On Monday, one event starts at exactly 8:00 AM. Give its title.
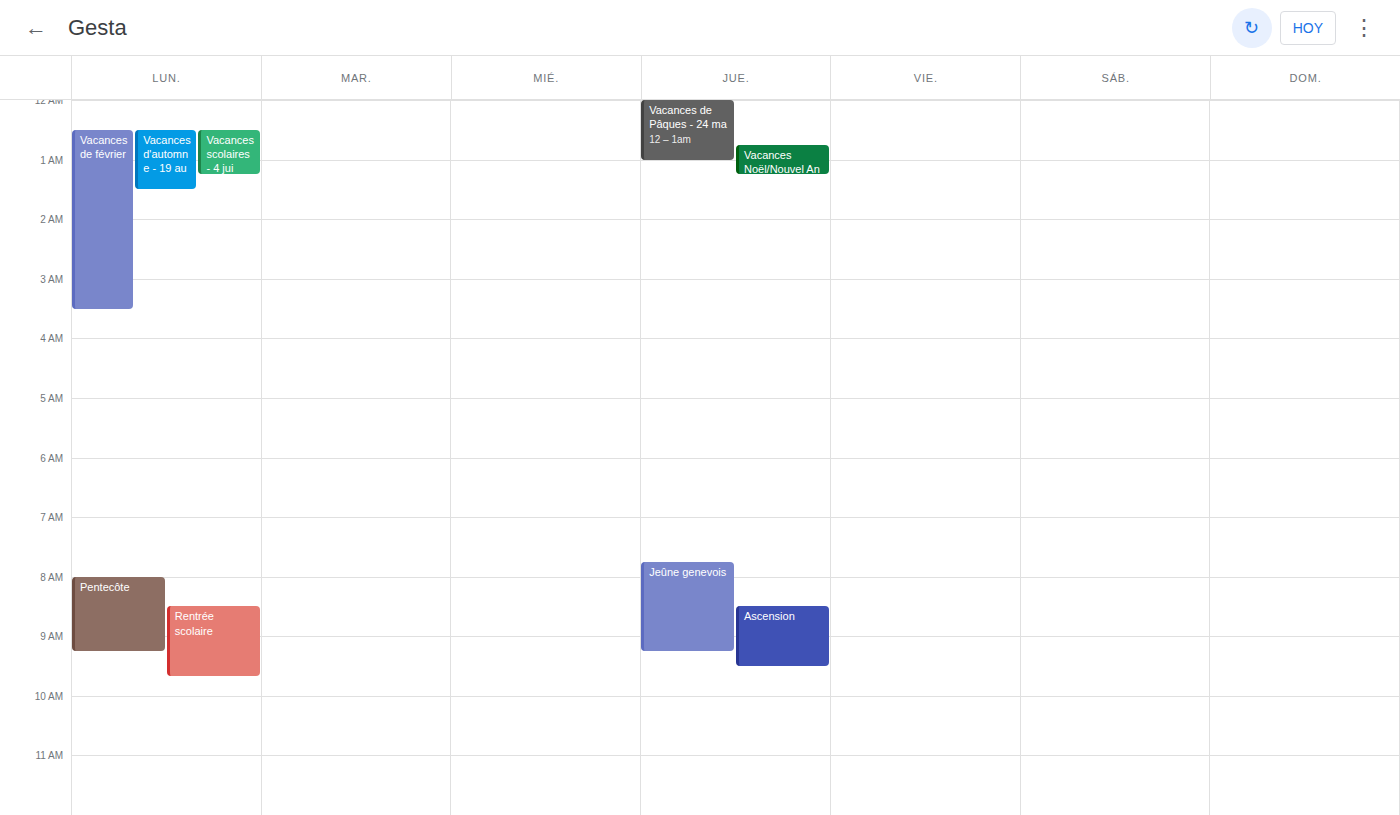
"Pentecôte"